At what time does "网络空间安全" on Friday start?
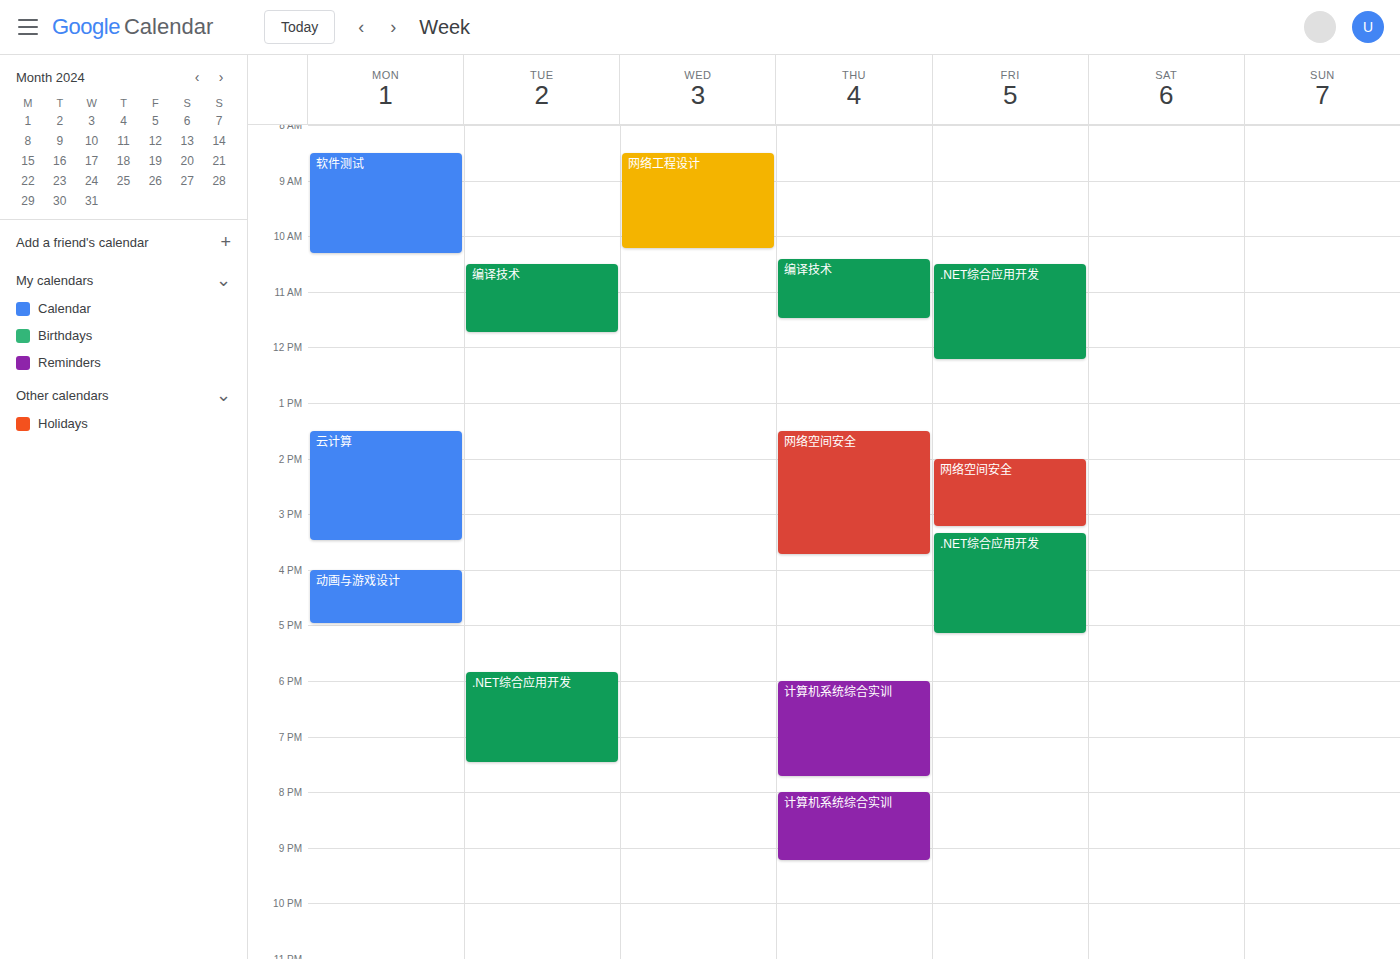
2:00 PM